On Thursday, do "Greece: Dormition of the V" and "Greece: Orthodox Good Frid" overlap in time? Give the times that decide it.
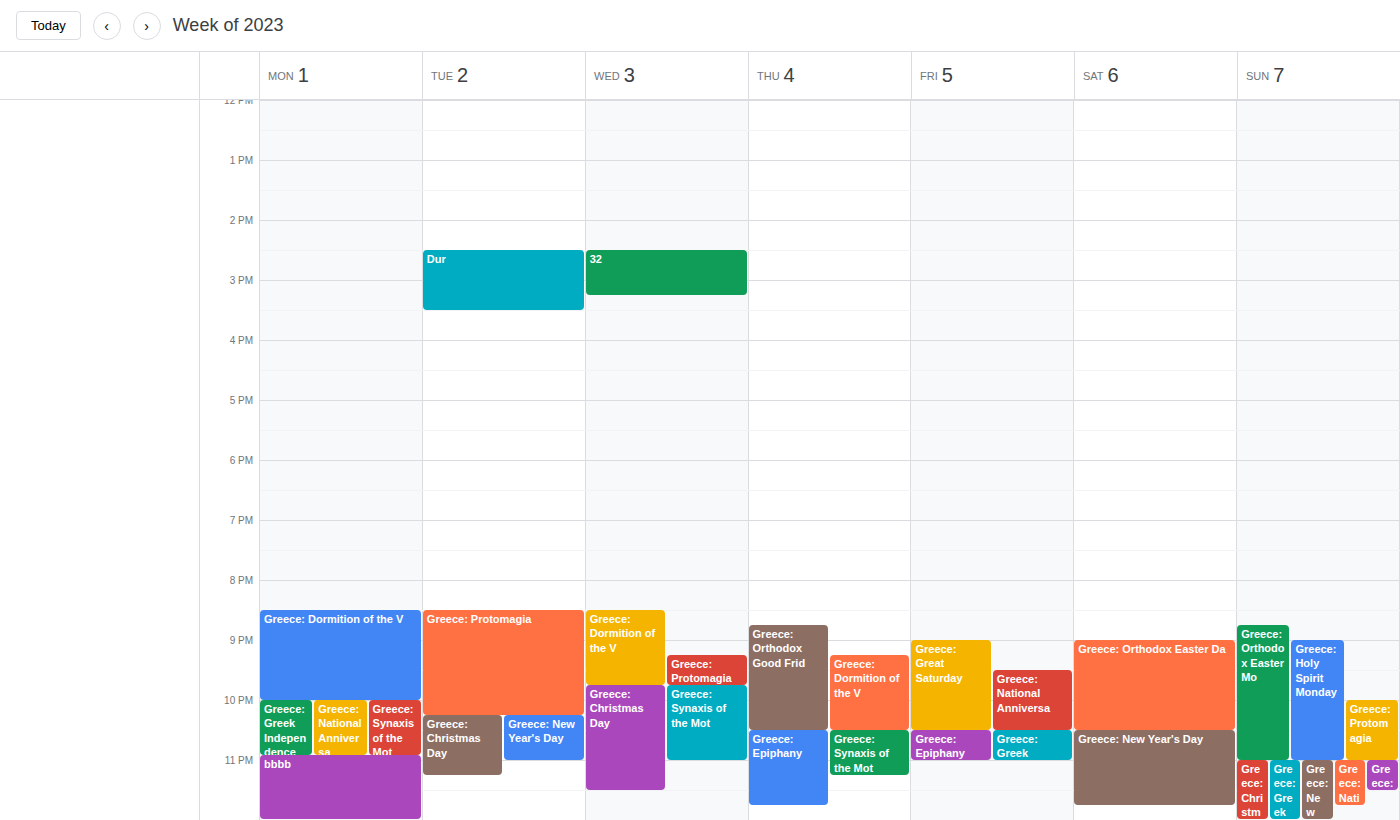
"Greece: Dormition of the V" runs 9:15 PM to 10:30 PM, inside "Greece: Orthodox Good Frid" -- they overlap.